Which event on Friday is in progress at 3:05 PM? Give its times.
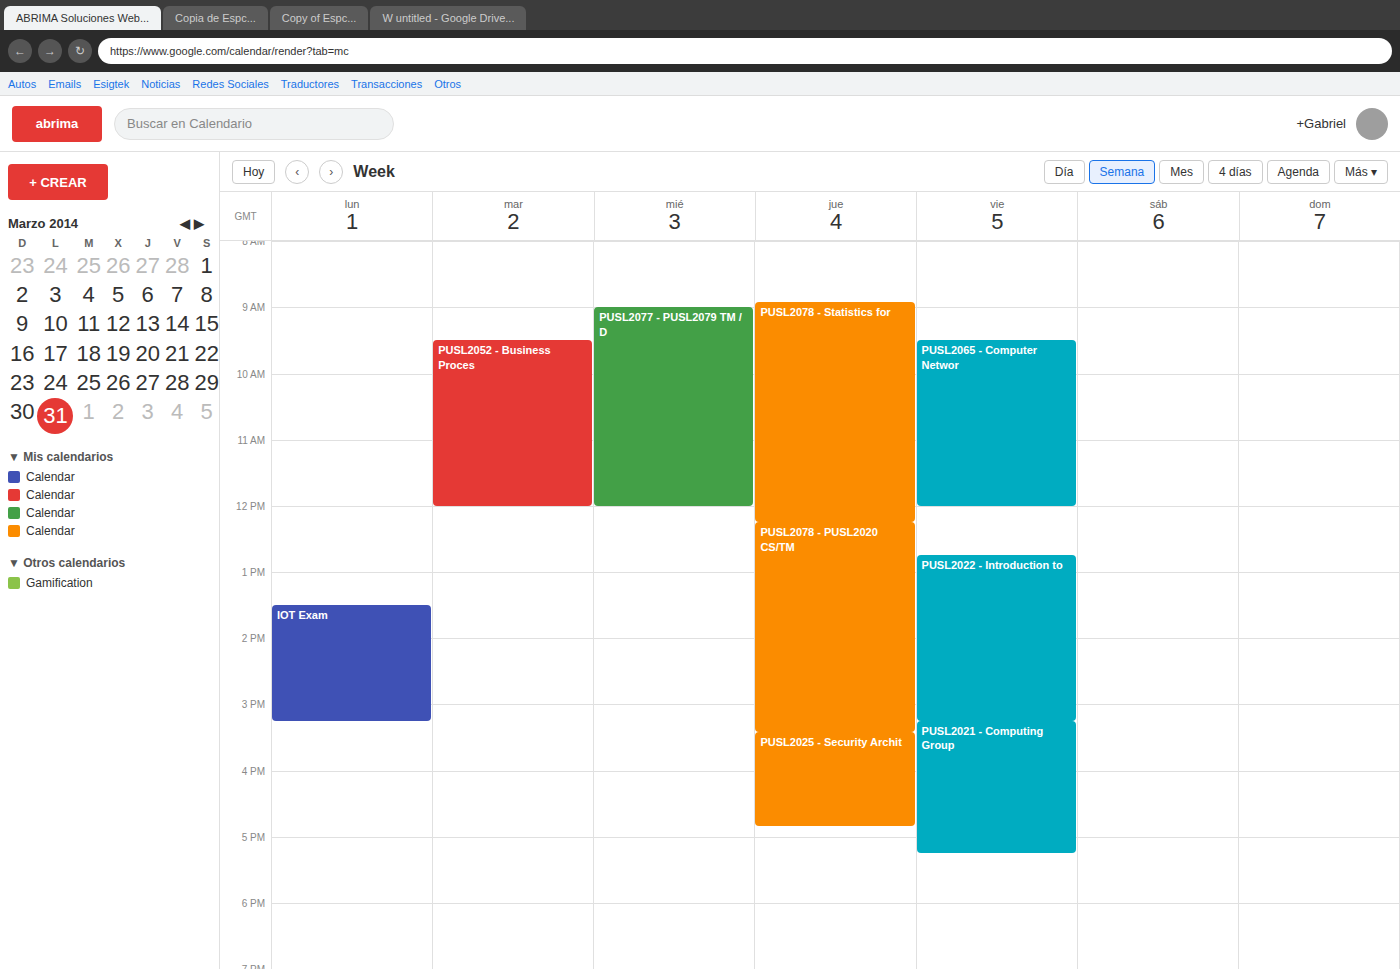
"PUSL2022 - Introduction to", 12:45 PM to 3:15 PM